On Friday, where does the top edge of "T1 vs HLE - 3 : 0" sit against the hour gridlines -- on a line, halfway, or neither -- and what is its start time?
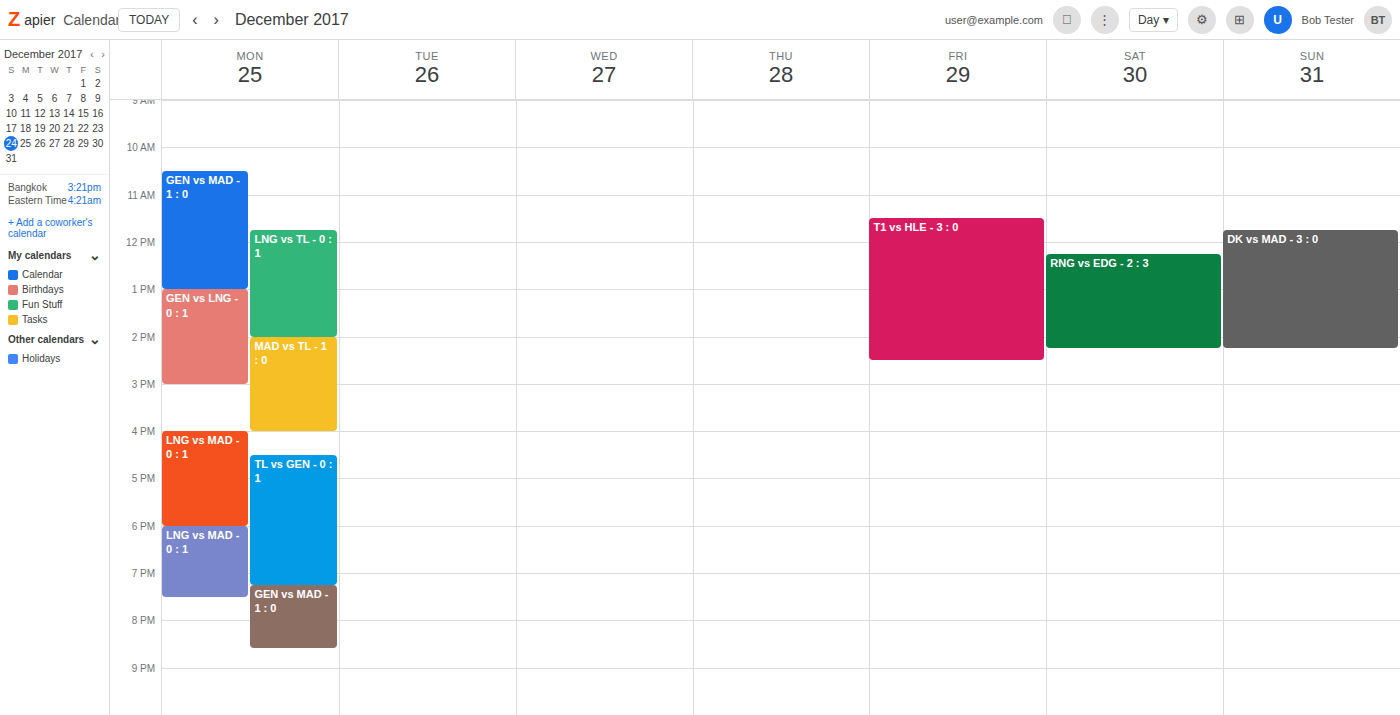
11:30 AM -- halfway between the 11 AM and 12 PM lines.